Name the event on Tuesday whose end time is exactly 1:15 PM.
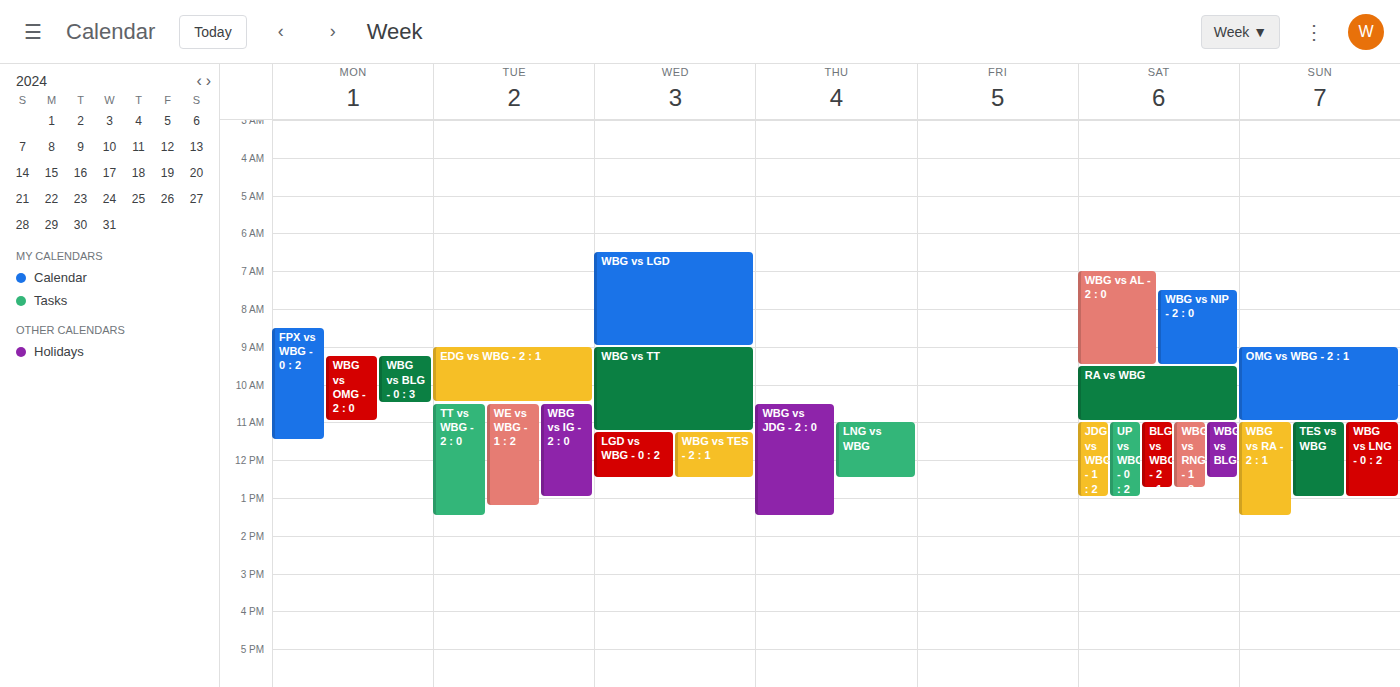
"WE vs WBG - 1 : 2"